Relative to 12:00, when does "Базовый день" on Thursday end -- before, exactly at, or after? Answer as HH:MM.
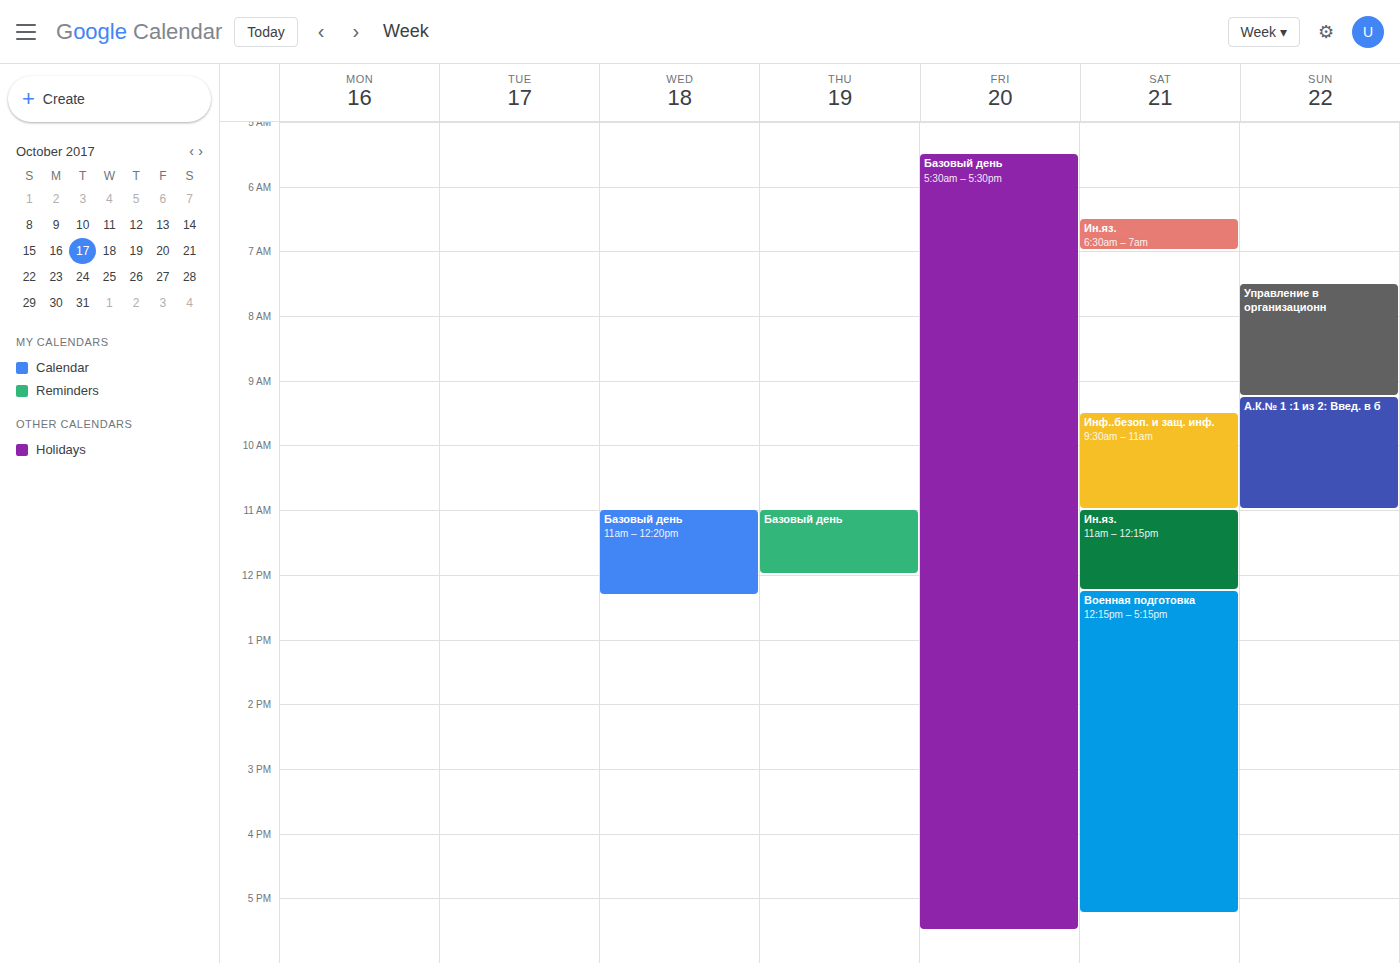
12:00 -- exactly at 12:00, on the 12:00 line.